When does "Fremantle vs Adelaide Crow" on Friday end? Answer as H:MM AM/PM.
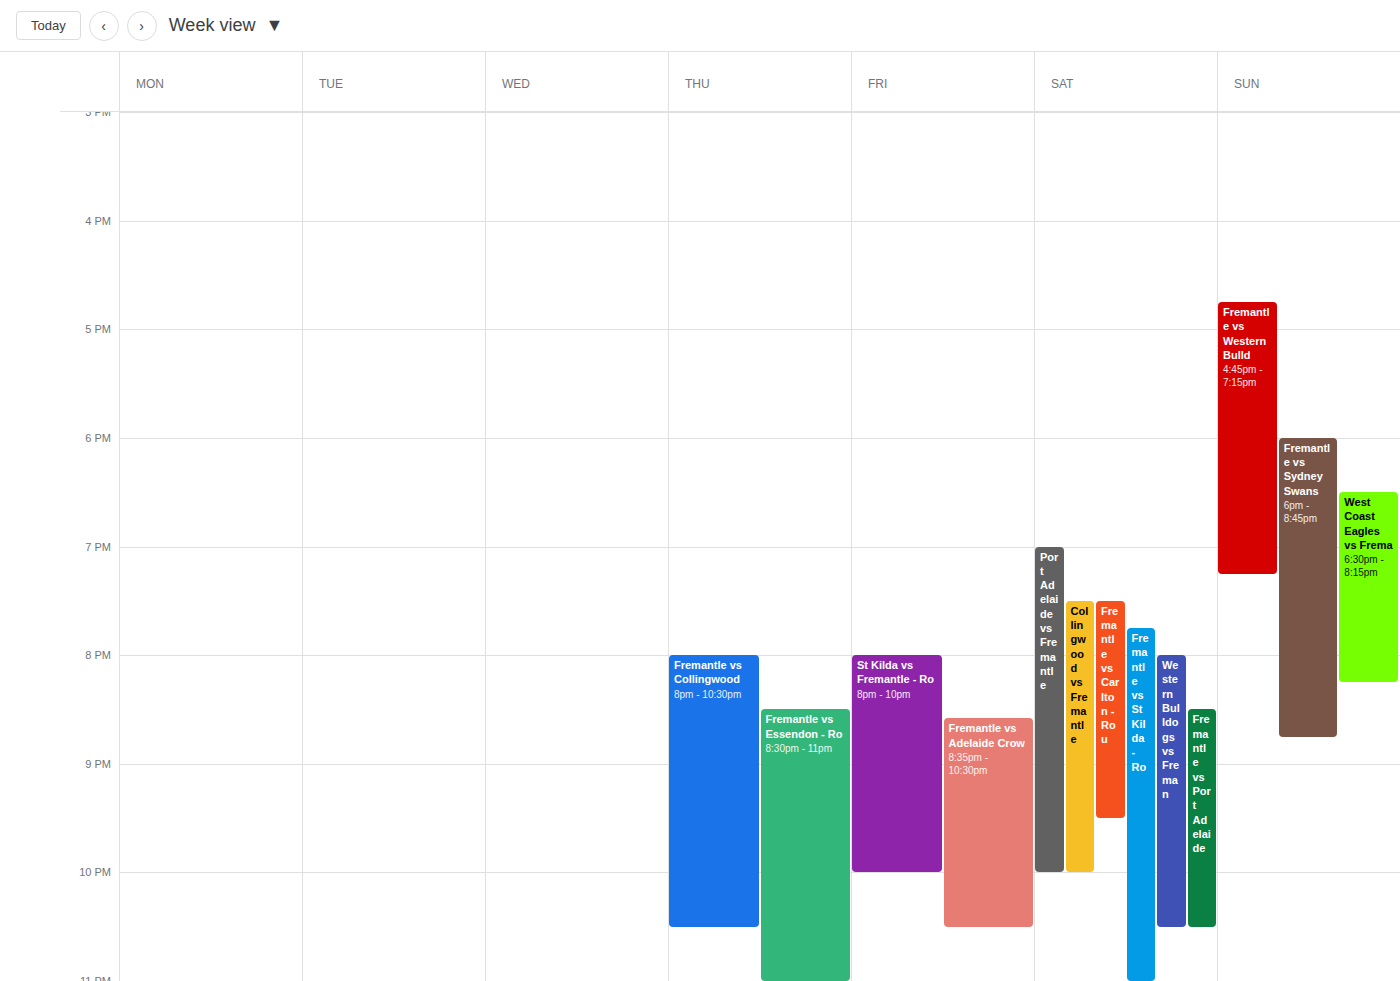
10:30 PM